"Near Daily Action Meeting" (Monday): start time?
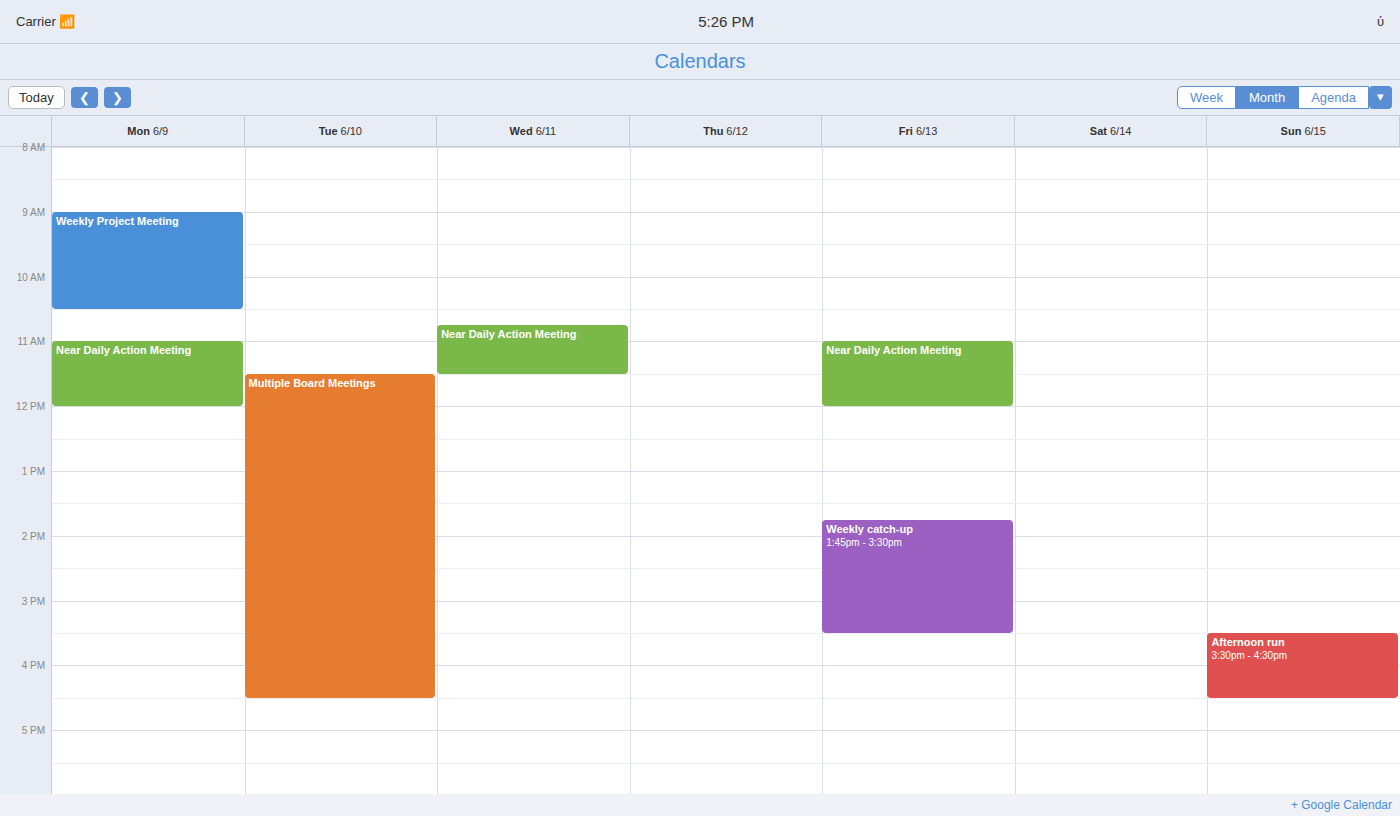
11:00 AM